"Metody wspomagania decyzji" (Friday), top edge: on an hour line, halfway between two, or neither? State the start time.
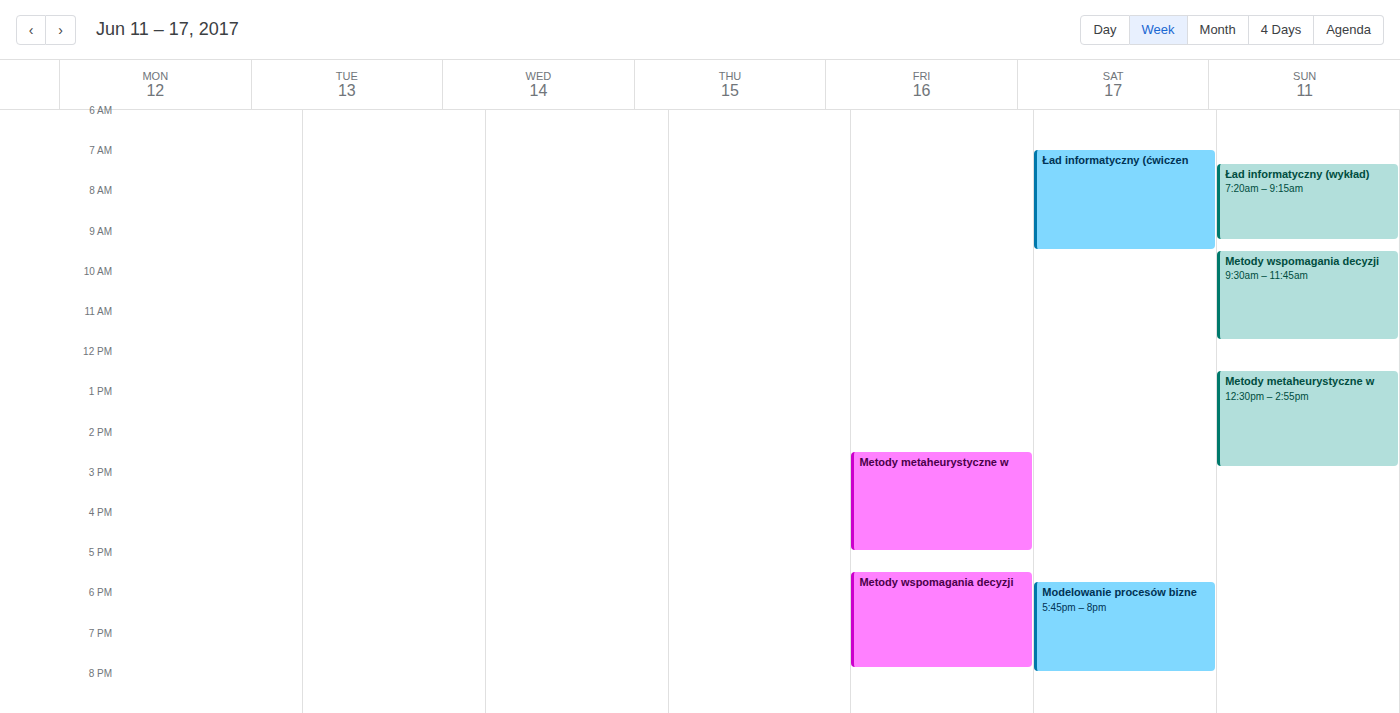
5:30 PM -- halfway between the 5 PM and 6 PM lines.